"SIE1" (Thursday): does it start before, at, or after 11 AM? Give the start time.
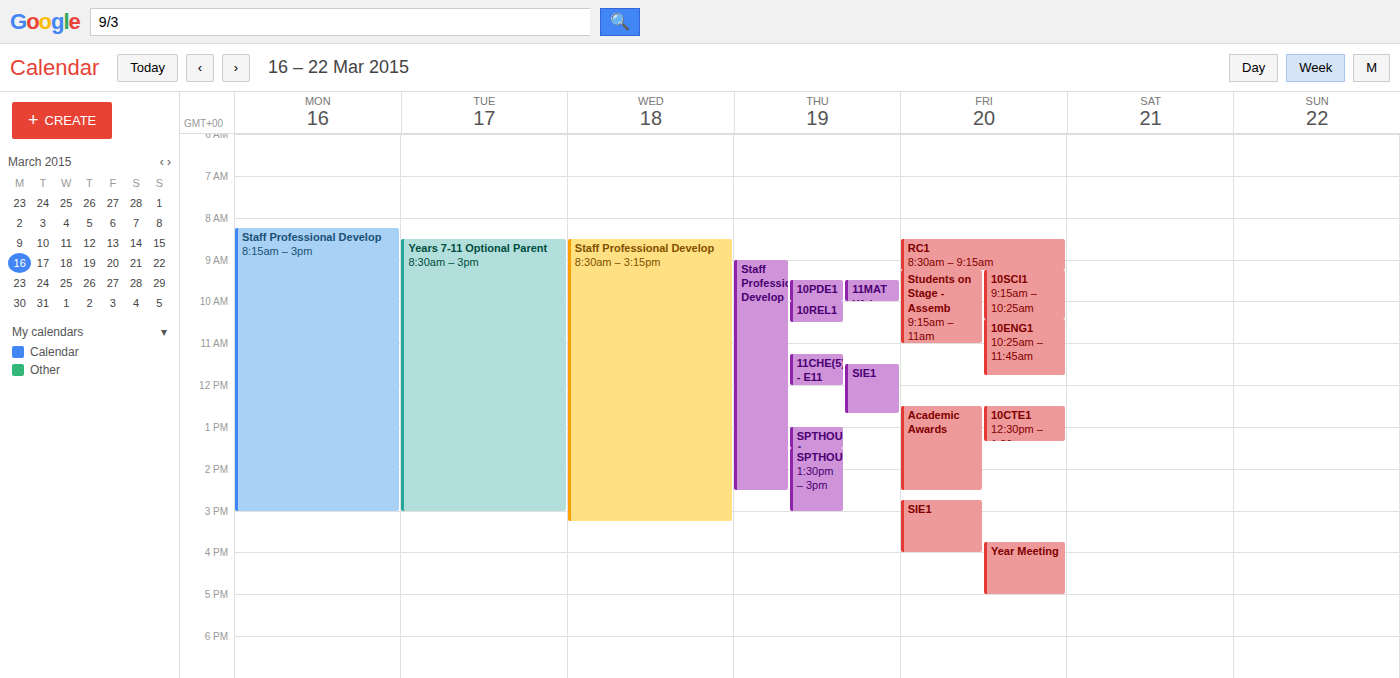
11:30 AM -- after 11 AM, 30 minutes below the 11 AM line.